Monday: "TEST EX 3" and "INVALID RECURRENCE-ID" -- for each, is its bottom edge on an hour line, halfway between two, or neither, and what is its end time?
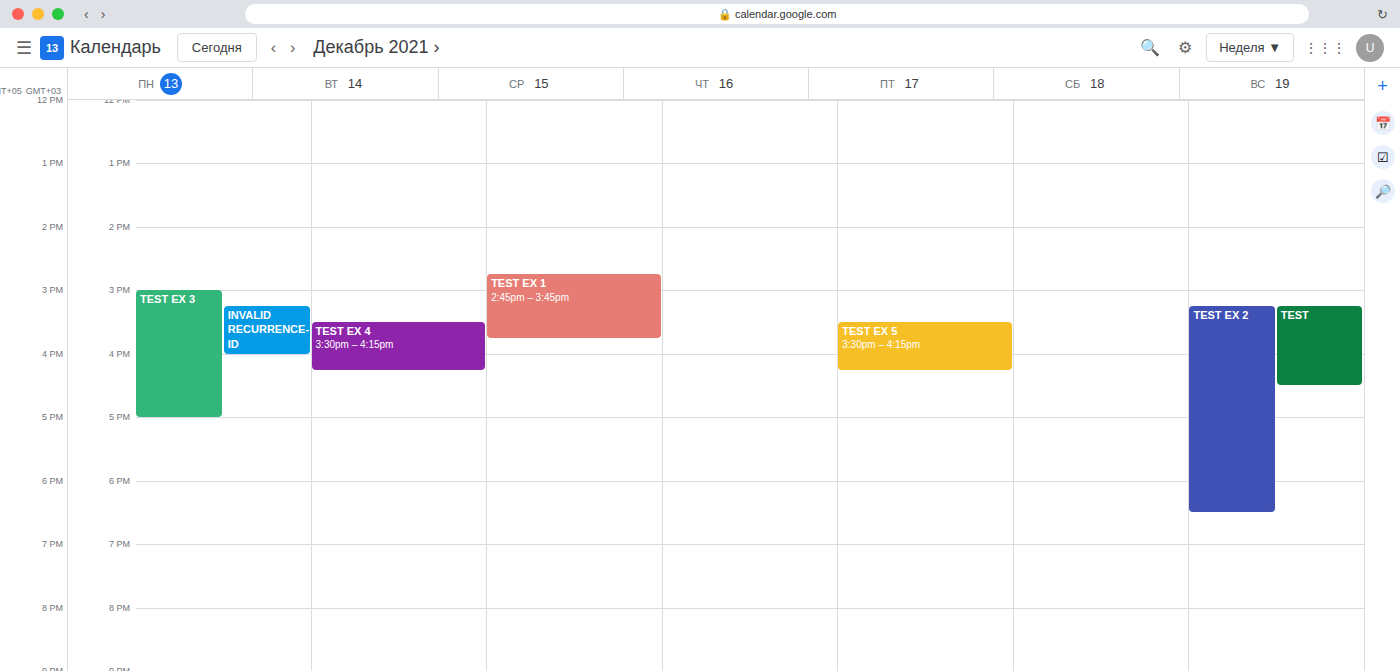
"TEST EX 3": 5:00 PM, exactly on the 5 PM line. "INVALID RECURRENCE-ID": 4:00 PM, exactly on the 4 PM line.